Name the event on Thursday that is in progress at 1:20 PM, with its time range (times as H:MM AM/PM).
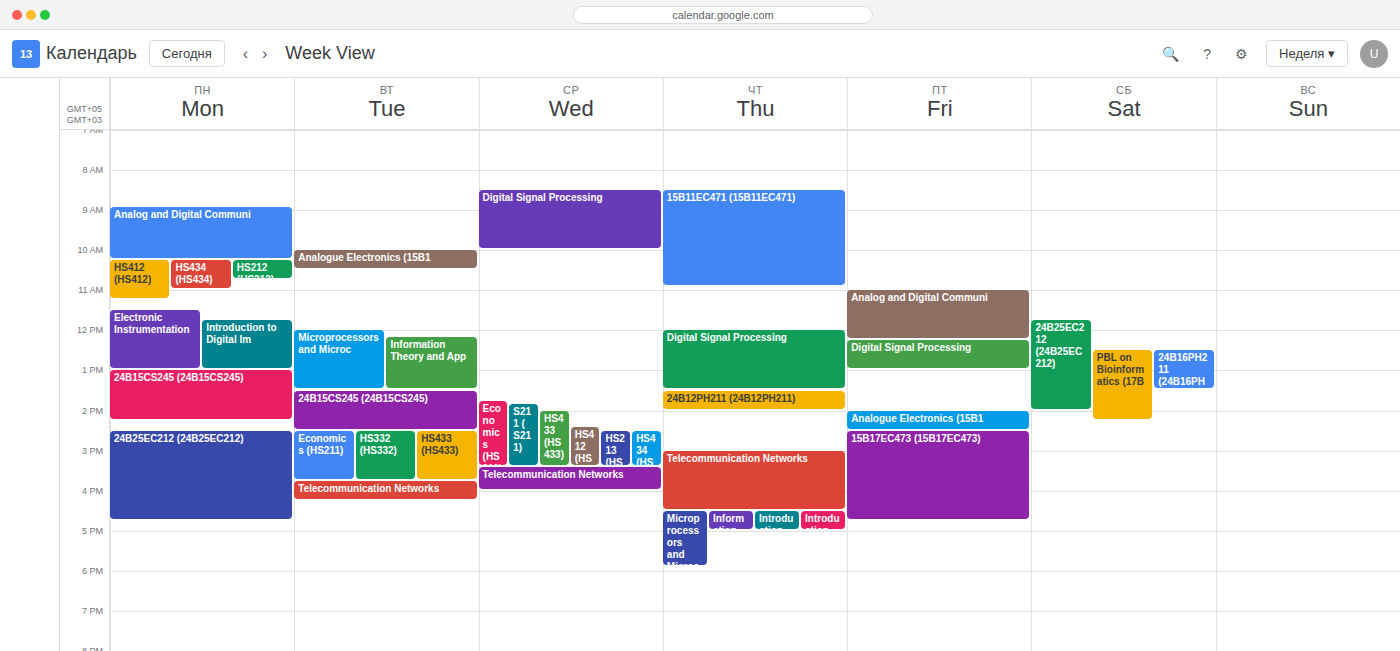
"Digital Signal Processing", 12:00 PM to 1:30 PM